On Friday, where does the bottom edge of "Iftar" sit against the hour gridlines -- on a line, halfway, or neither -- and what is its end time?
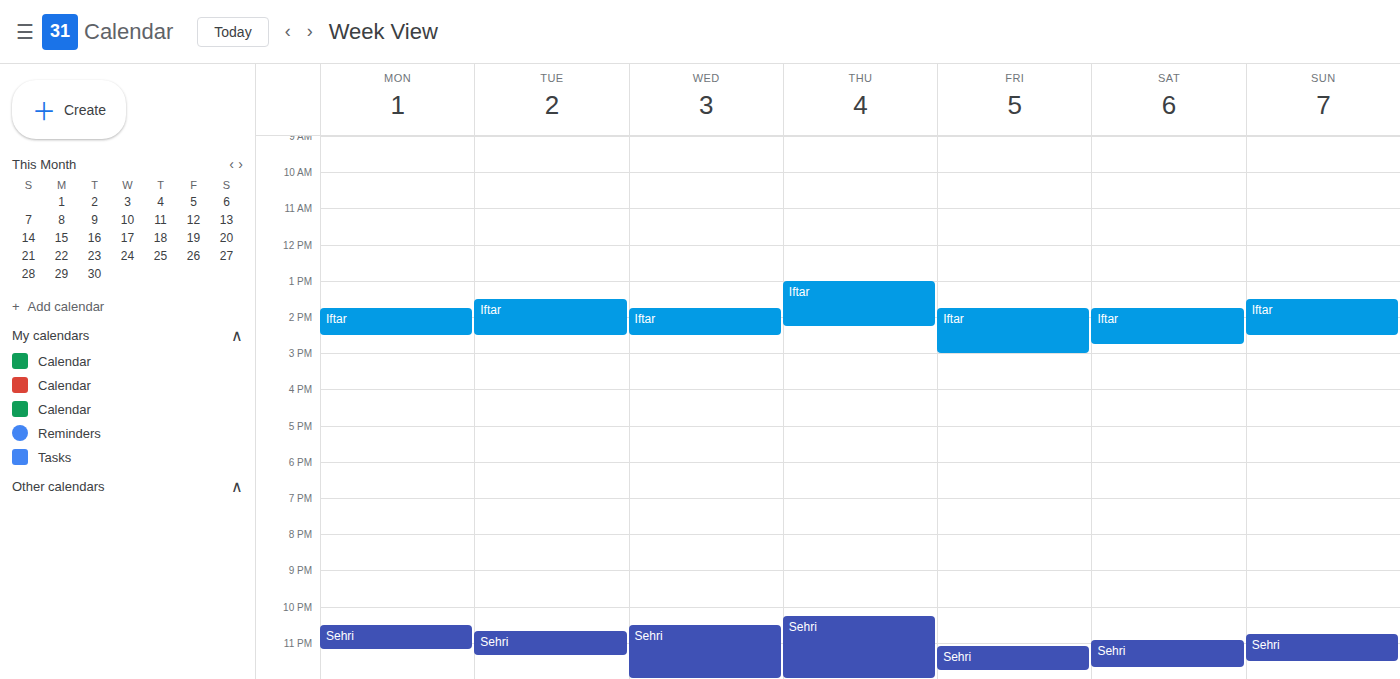
3:00 PM -- exactly on the 3 PM line.